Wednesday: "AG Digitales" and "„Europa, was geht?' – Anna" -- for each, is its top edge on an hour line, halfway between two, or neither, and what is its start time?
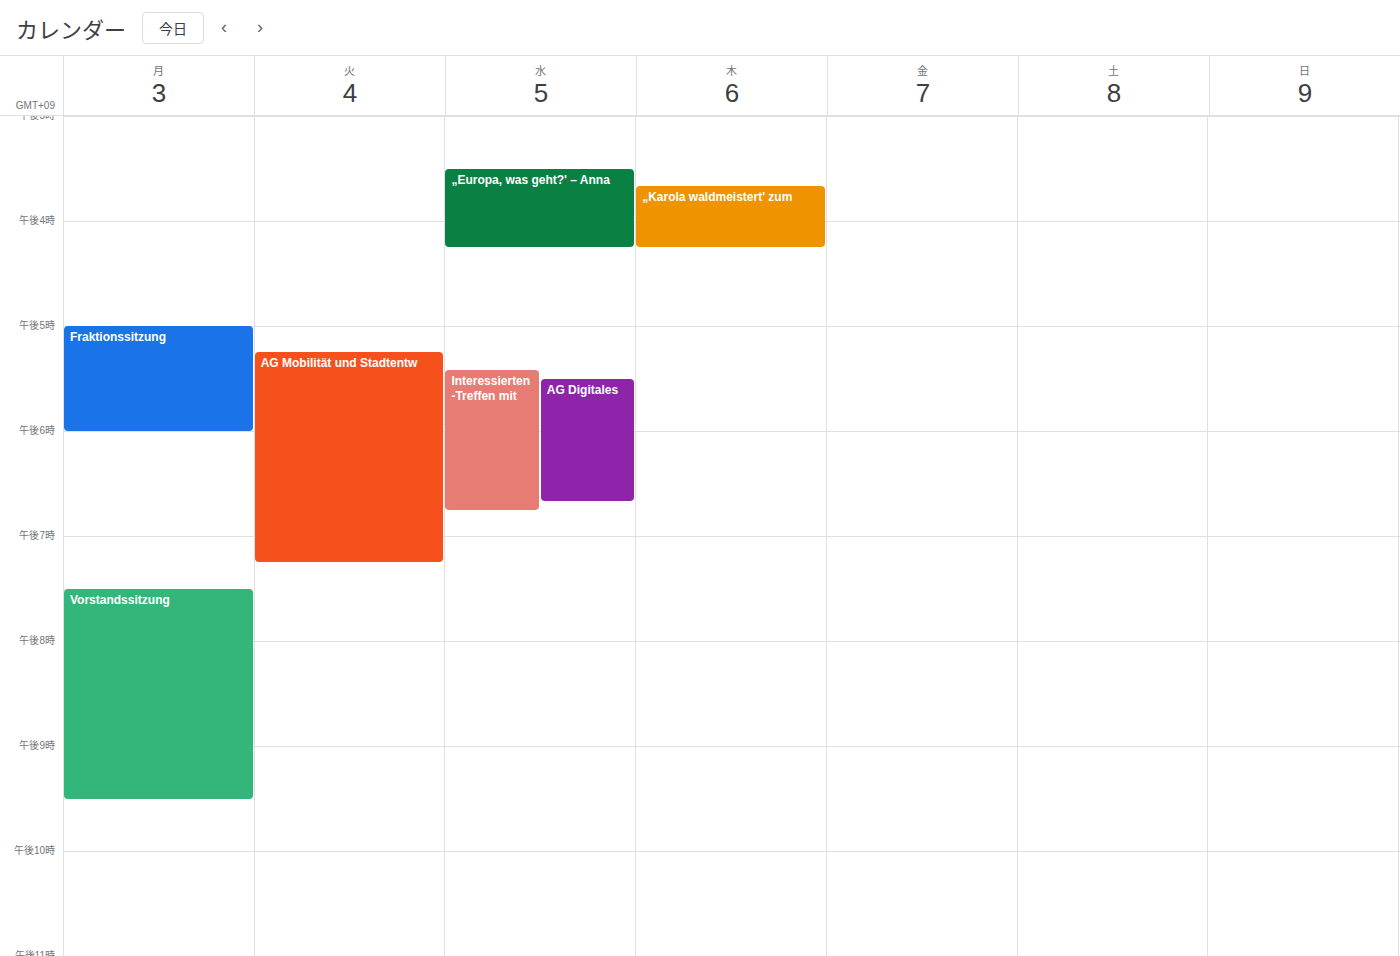
"AG Digitales": 5:30 PM, halfway between the 5 PM and 6 PM lines. "„Europa, was geht?' – Anna": 3:30 PM, halfway between the 3 PM and 4 PM lines.